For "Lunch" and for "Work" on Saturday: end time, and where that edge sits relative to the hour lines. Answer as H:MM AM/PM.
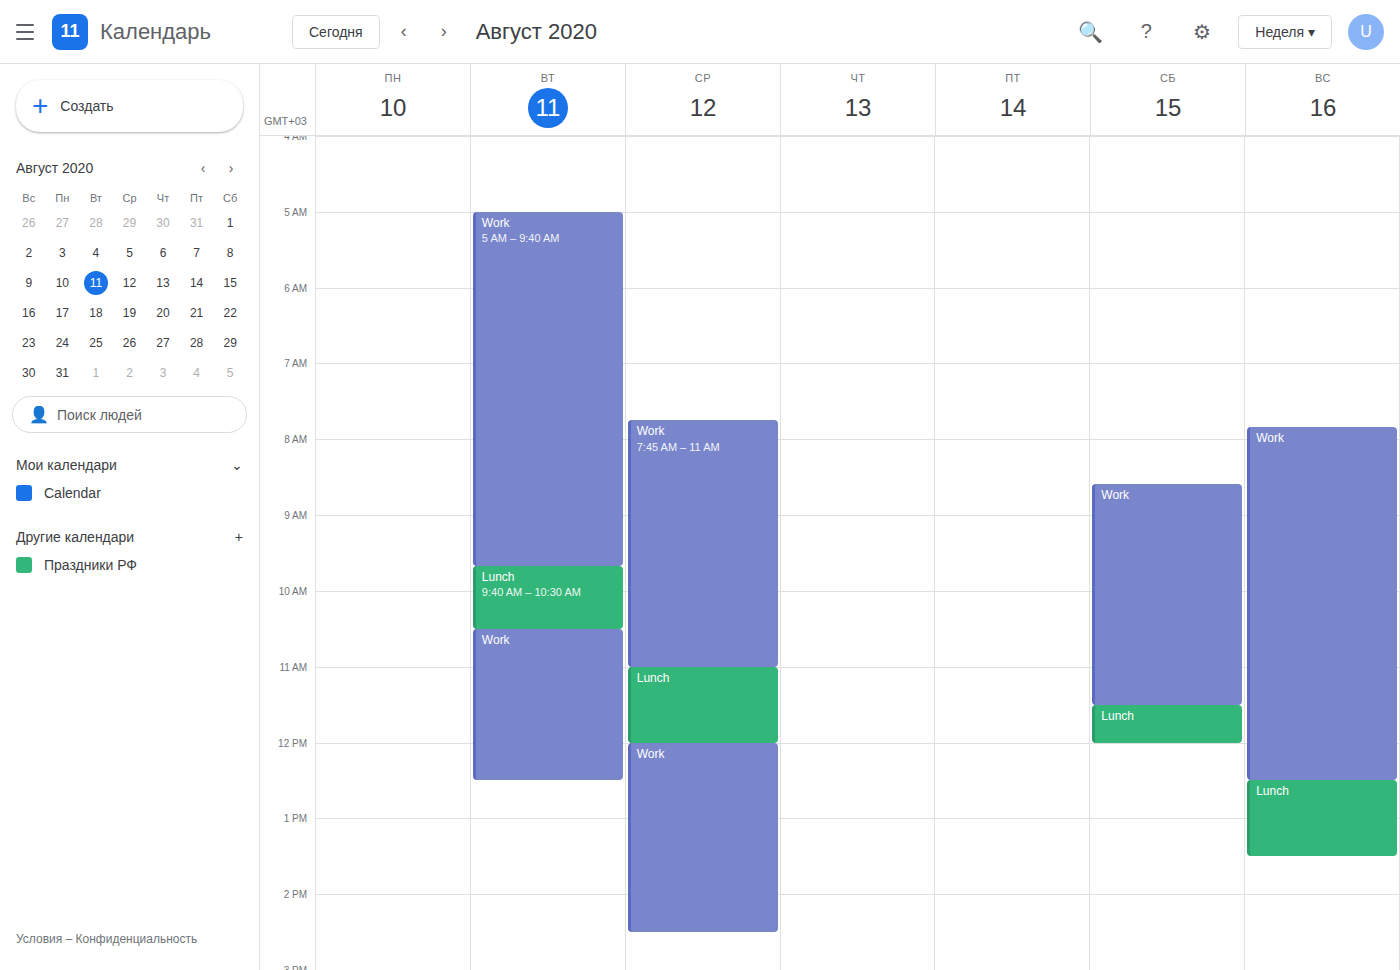
"Lunch": 12:00 PM, exactly on the 12 PM line. "Work": 11:30 AM, halfway between the 11 AM and 12 PM lines.